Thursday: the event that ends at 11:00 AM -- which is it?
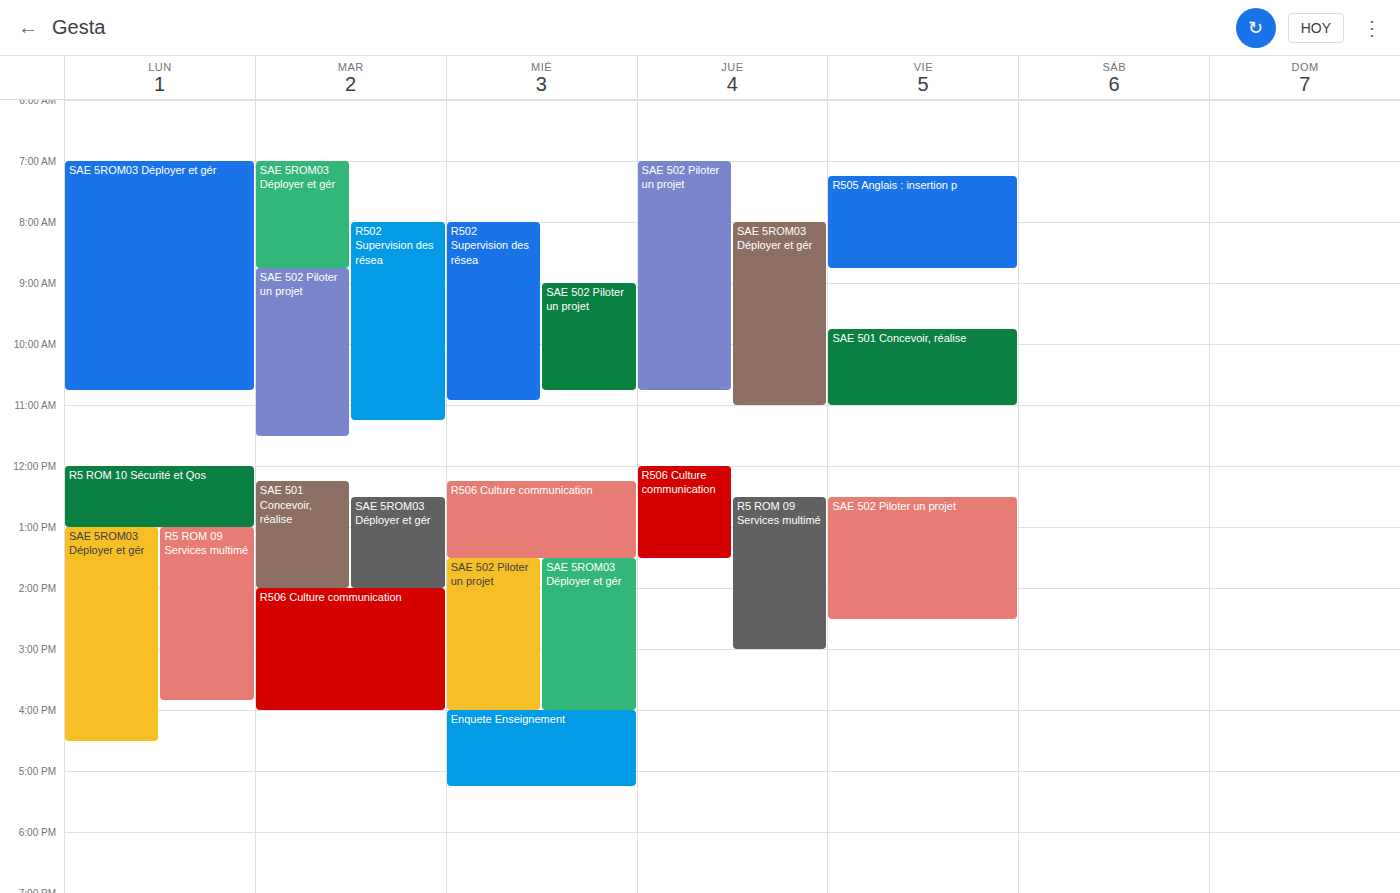
"SAE 5ROM03 Déployer et gér"